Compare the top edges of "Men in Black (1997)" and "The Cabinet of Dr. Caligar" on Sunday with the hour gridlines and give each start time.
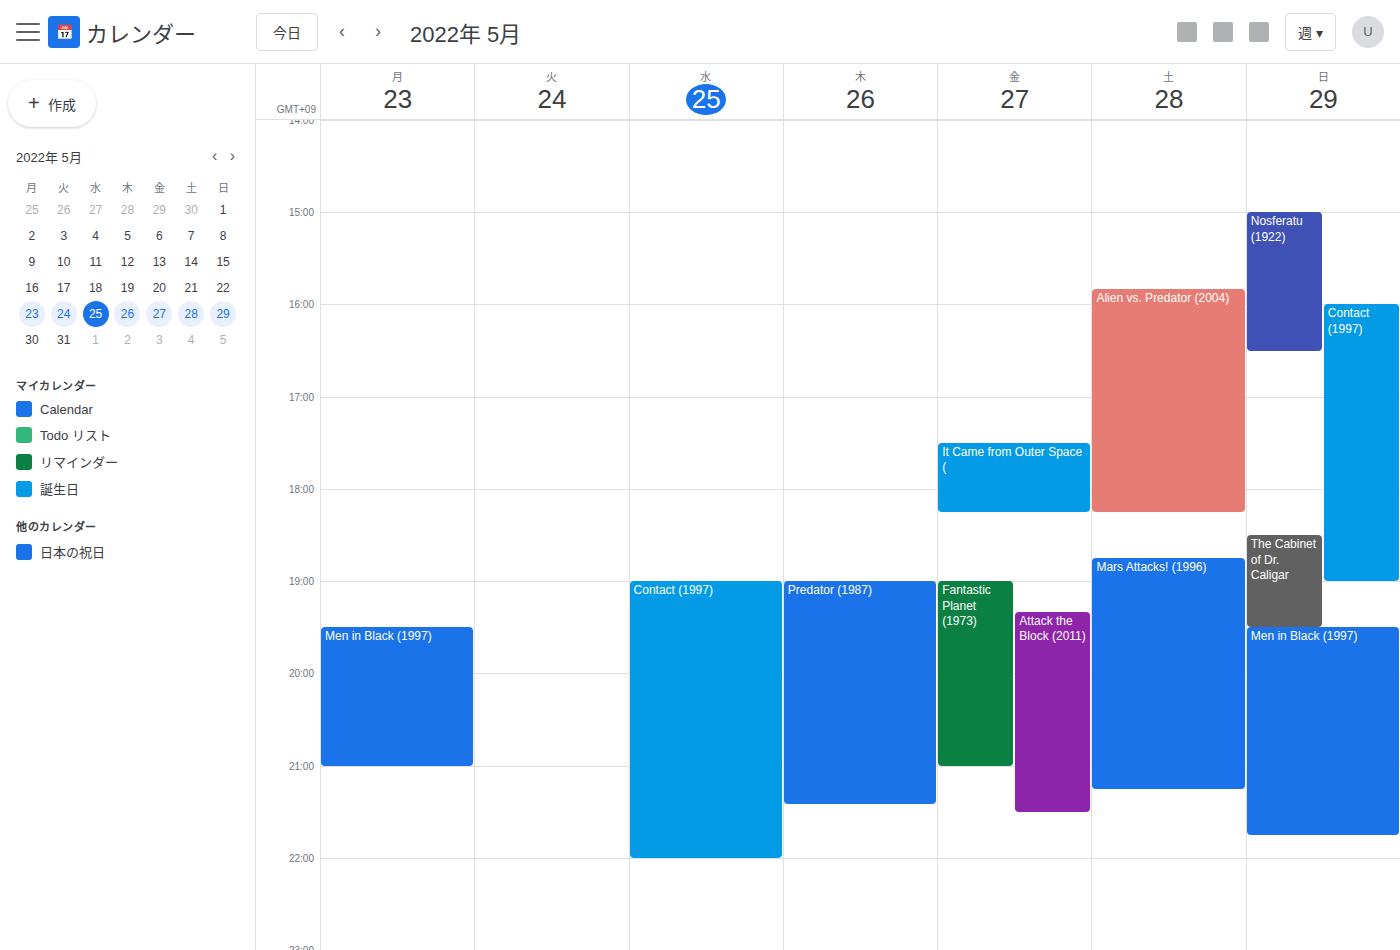
"Men in Black (1997)": 7:30 PM, halfway between the 7 PM and 8 PM lines. "The Cabinet of Dr. Caligar": 6:30 PM, halfway between the 6 PM and 7 PM lines.